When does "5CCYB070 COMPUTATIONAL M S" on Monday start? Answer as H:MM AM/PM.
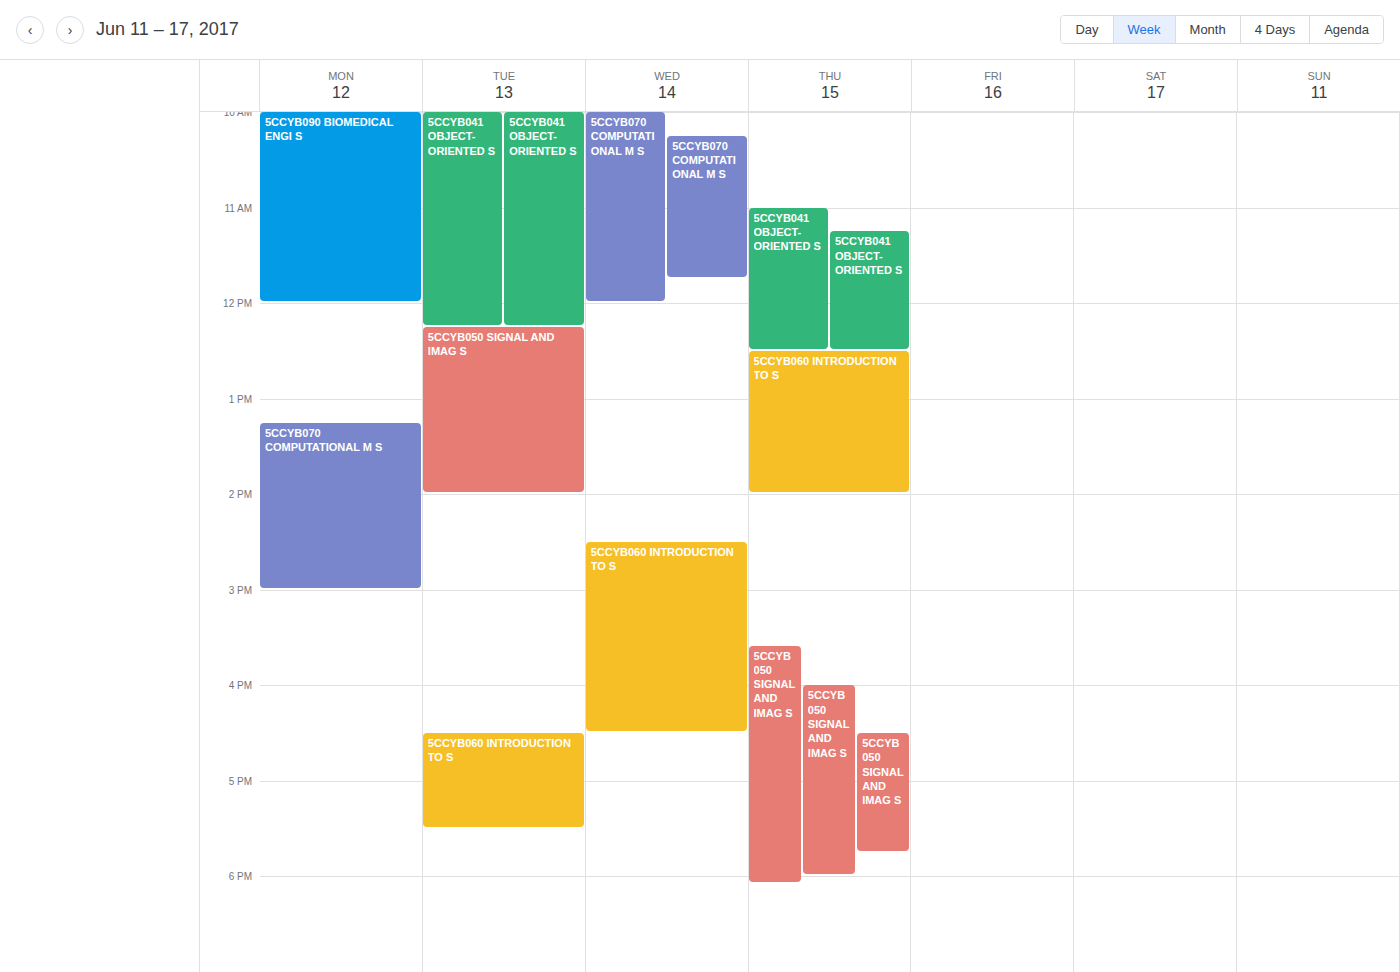
1:15 PM